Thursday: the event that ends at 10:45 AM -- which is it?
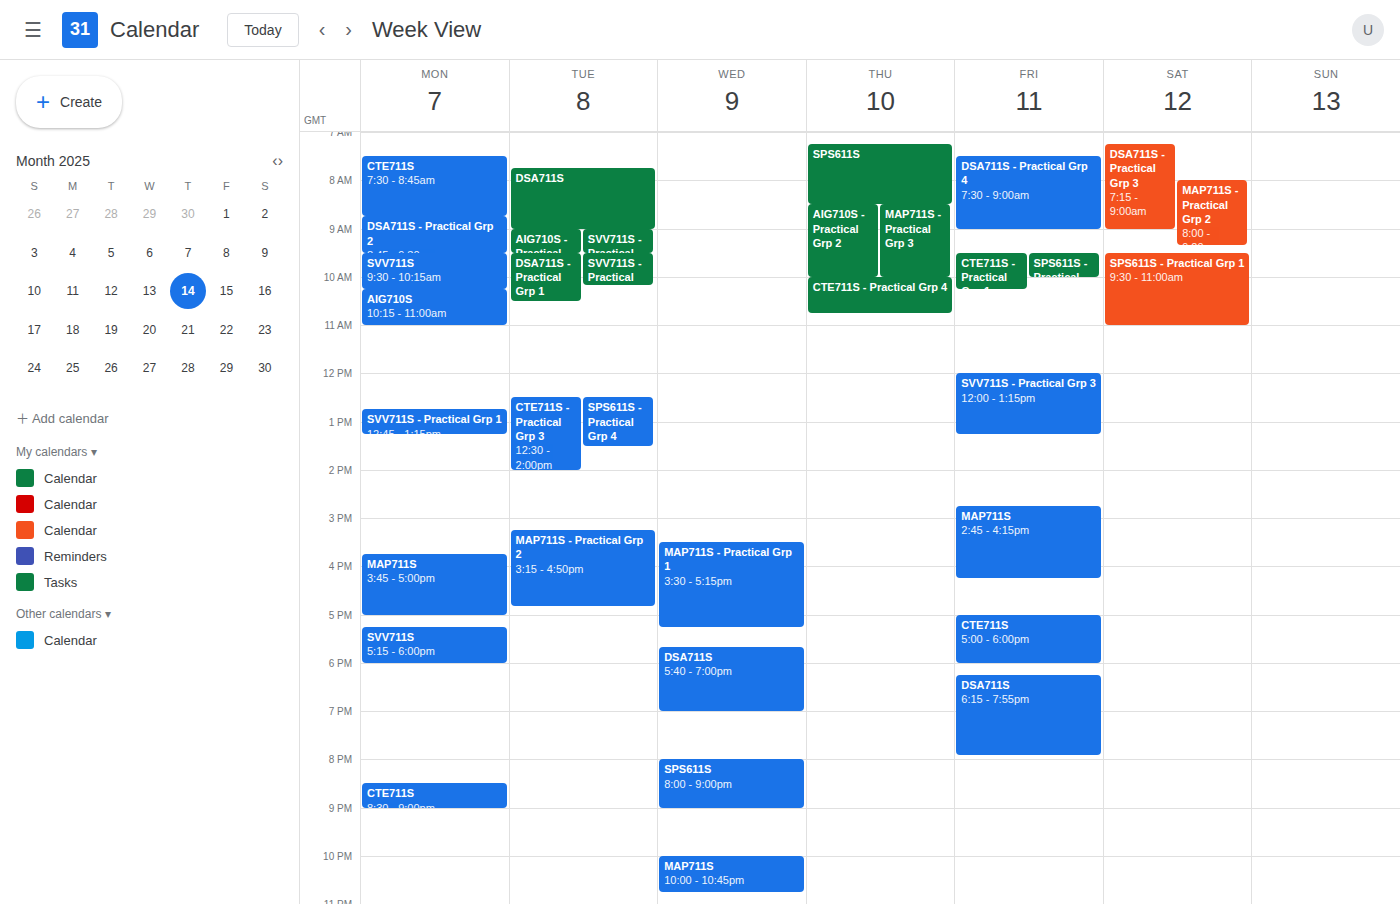
"CTE711S - Practical Grp 4"